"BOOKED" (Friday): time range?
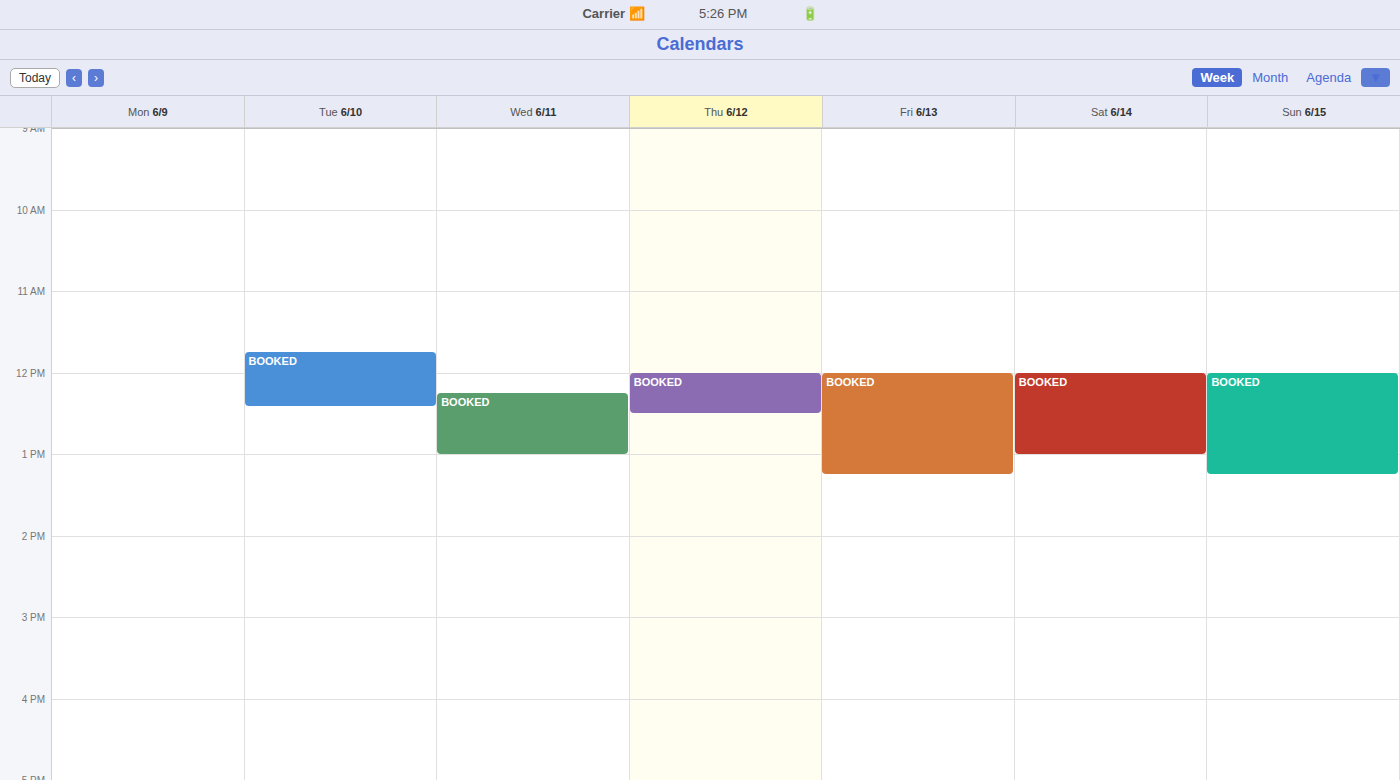
12:00 to 13:15